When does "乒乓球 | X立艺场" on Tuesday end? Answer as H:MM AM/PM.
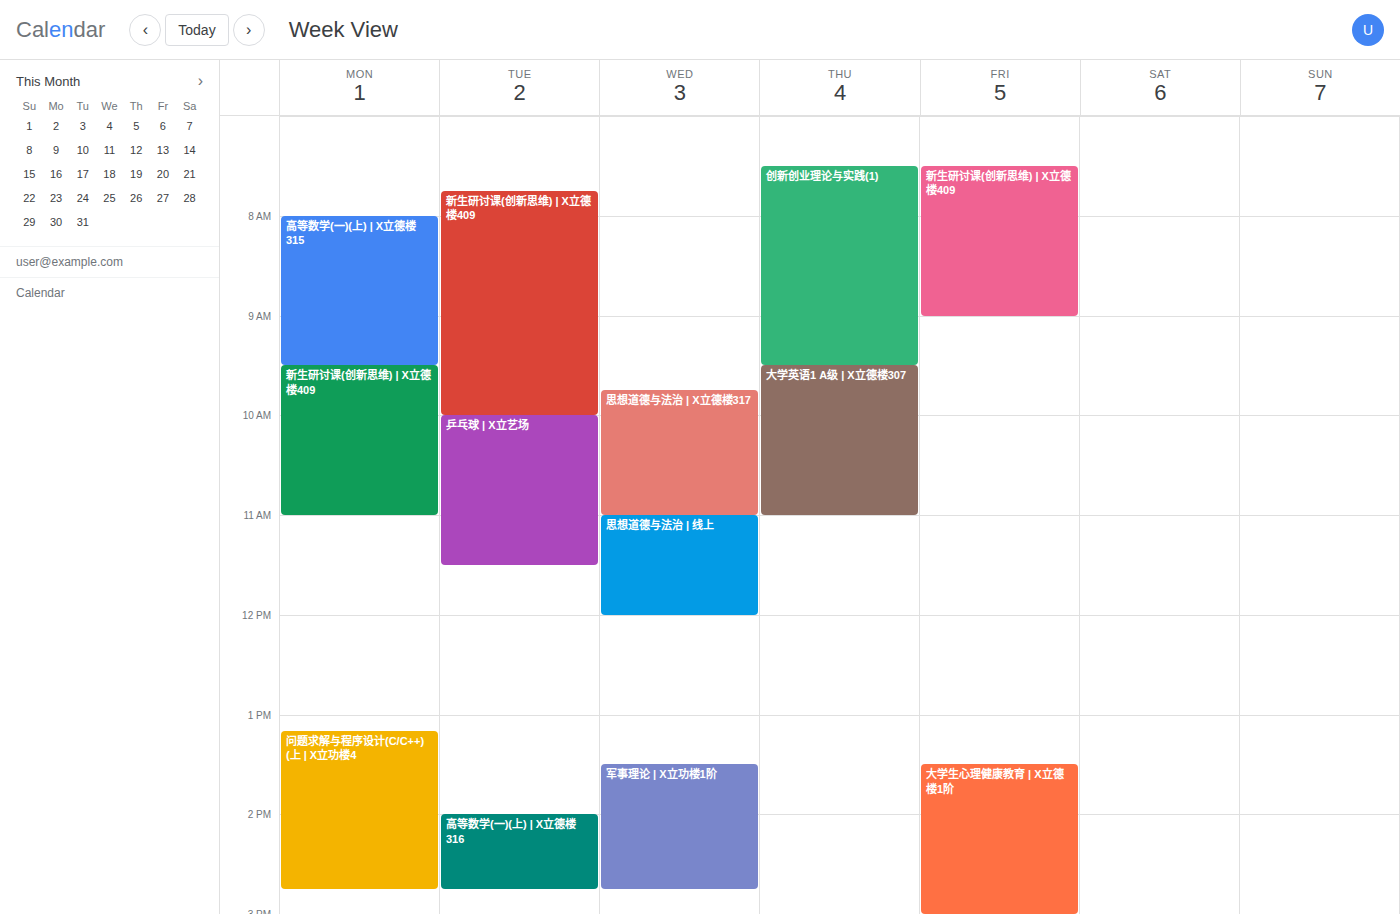
11:30 AM